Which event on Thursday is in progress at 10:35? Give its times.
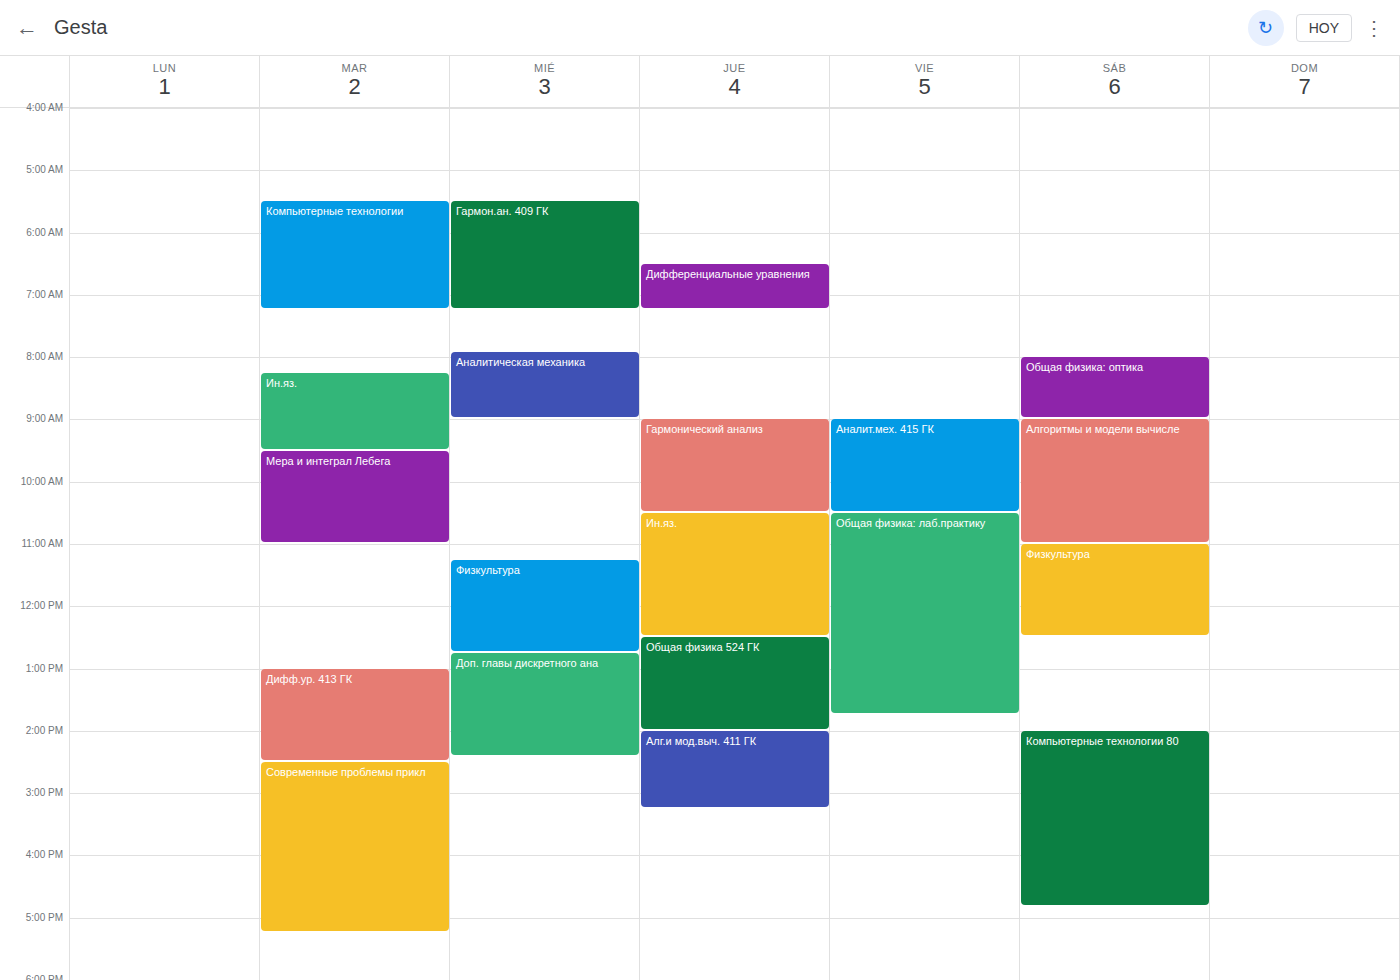
"Ин.яз.", 10:30 to 12:30